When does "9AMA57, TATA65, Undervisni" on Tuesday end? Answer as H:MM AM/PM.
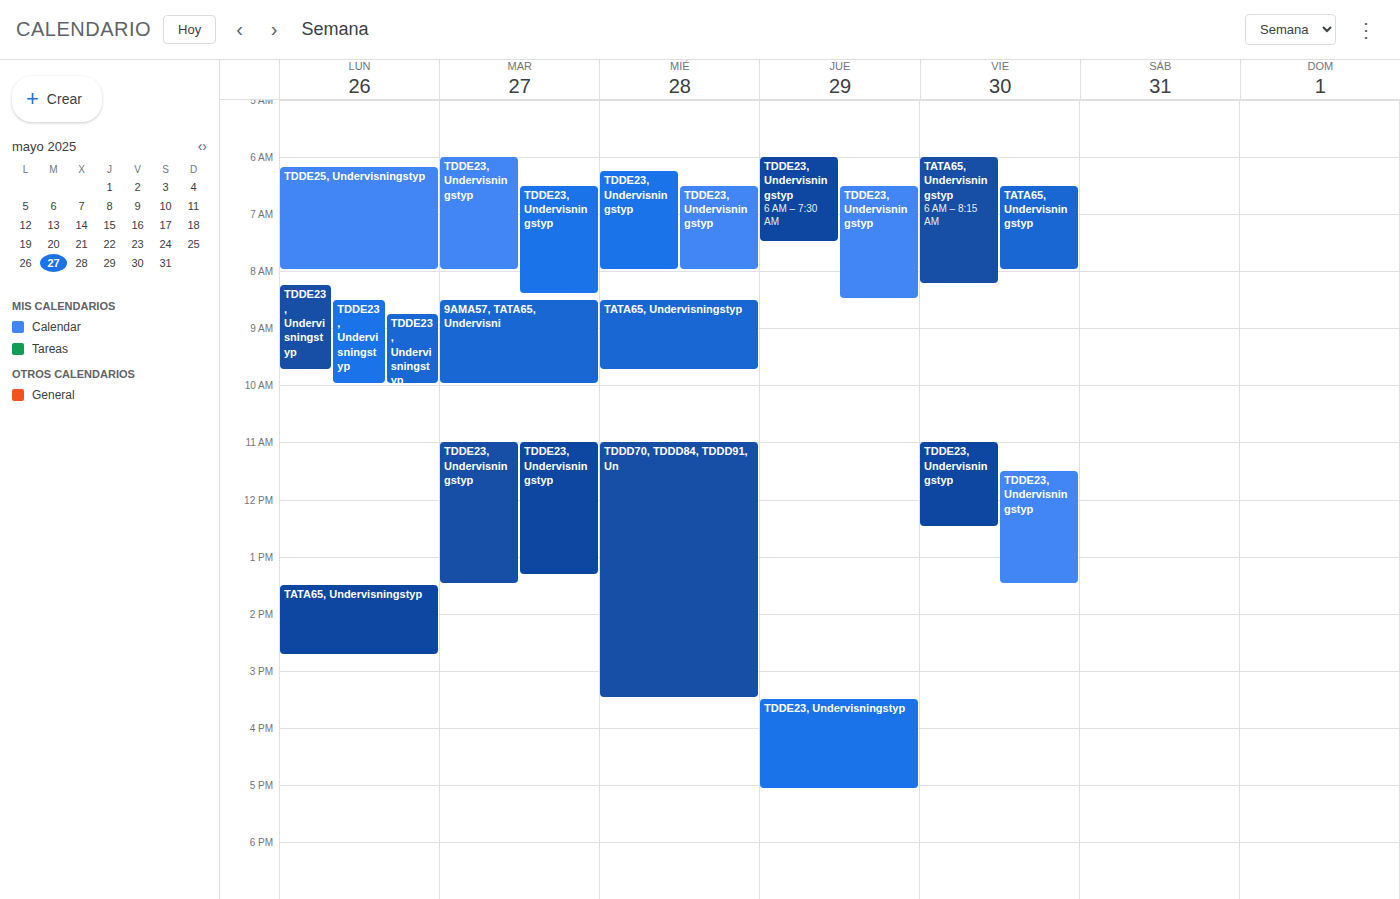
10:00 AM